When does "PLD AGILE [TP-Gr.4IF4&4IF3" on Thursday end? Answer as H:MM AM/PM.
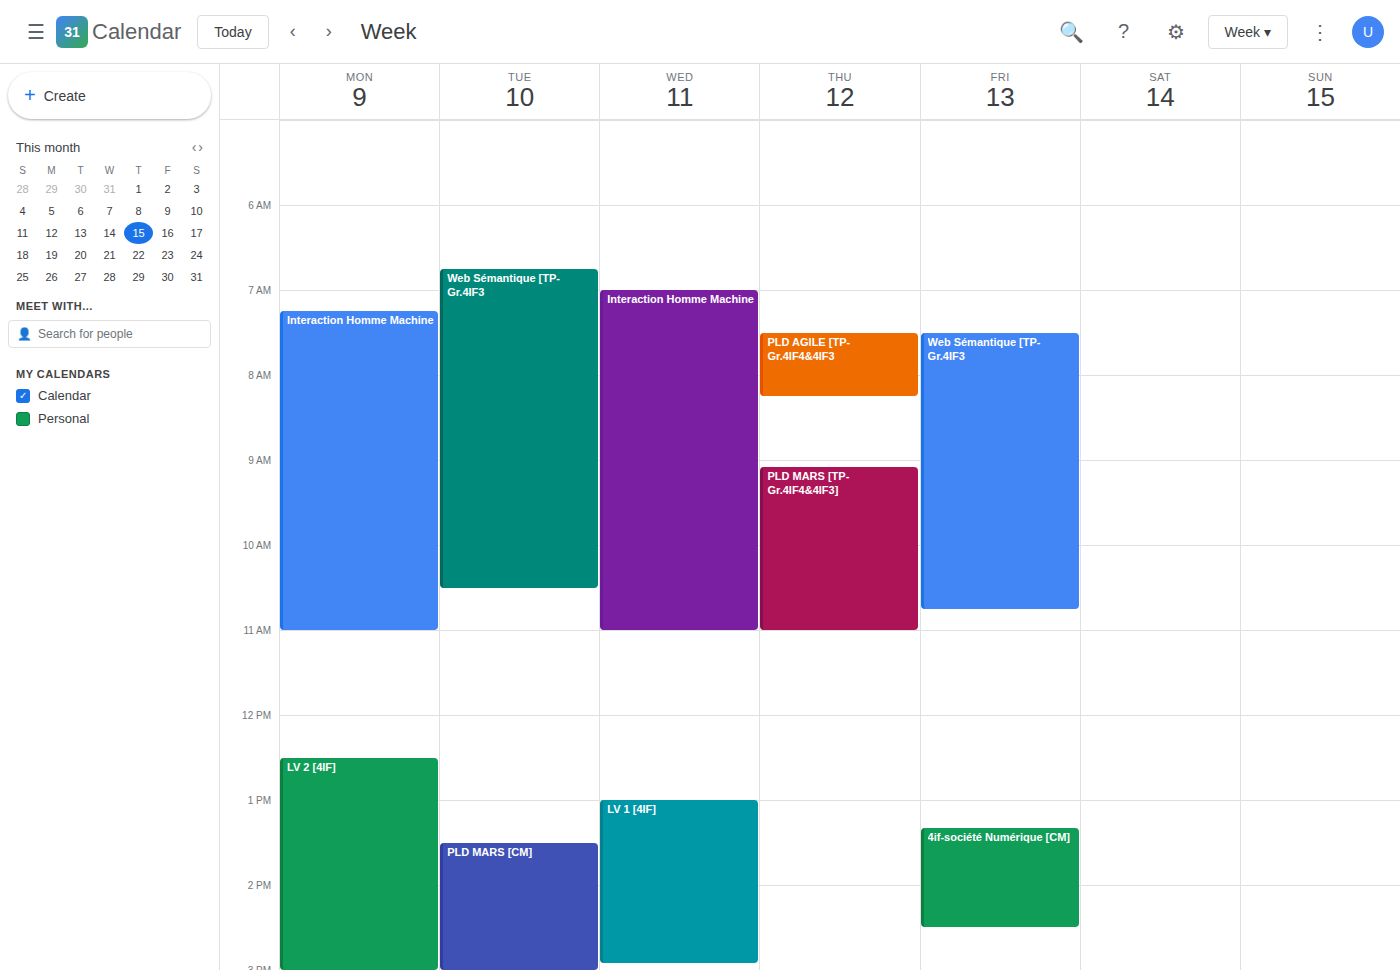
8:15 AM